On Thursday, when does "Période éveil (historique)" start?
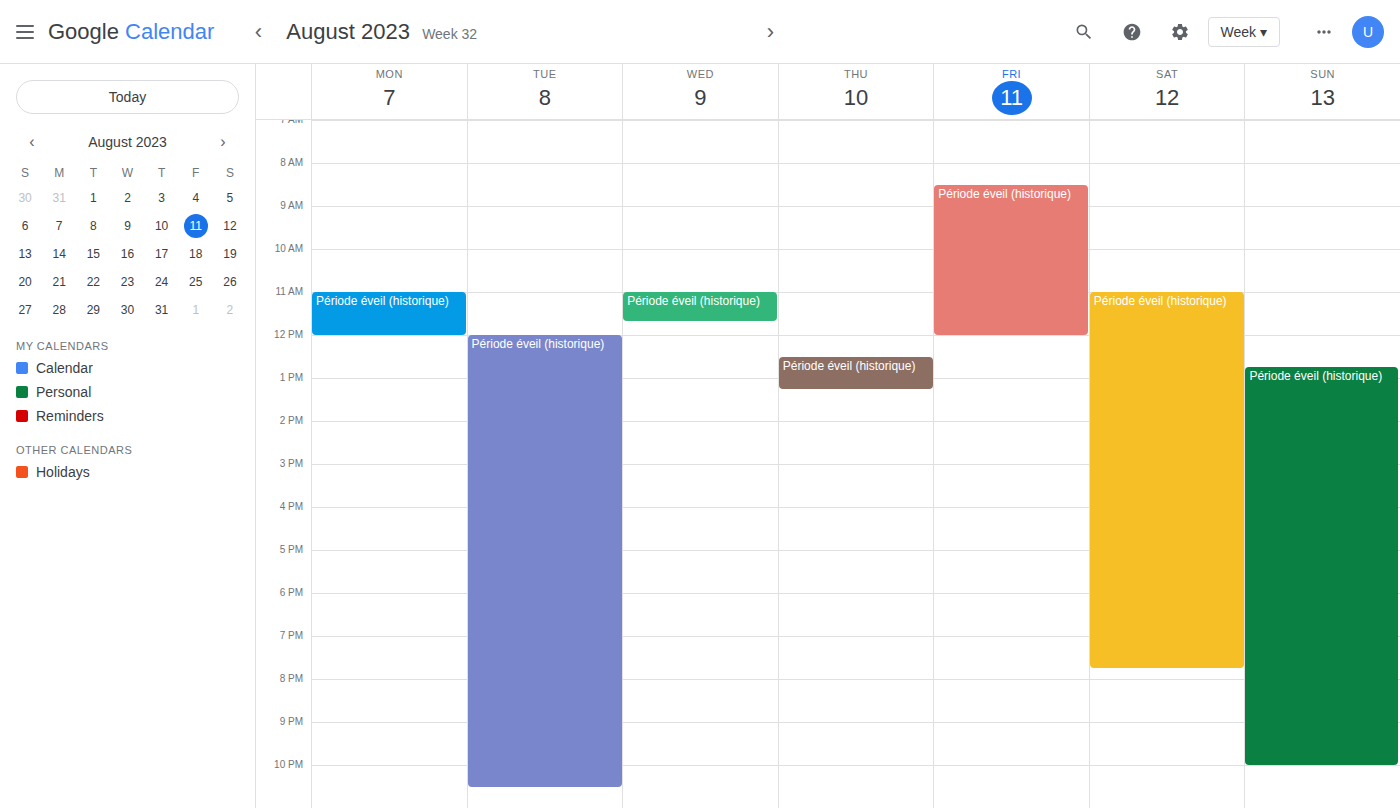
12:30